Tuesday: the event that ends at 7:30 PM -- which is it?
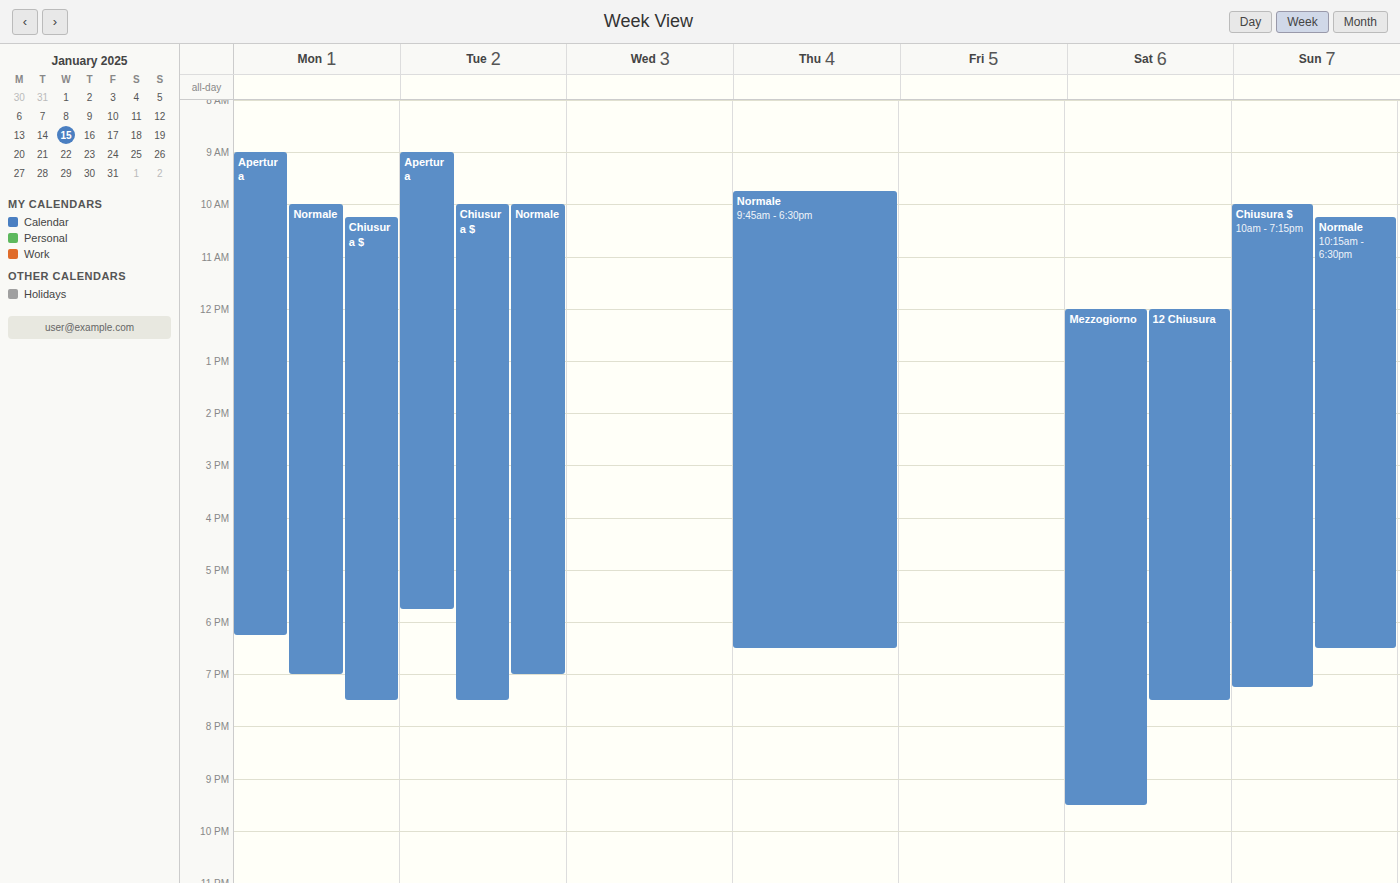
"Chiusura $"